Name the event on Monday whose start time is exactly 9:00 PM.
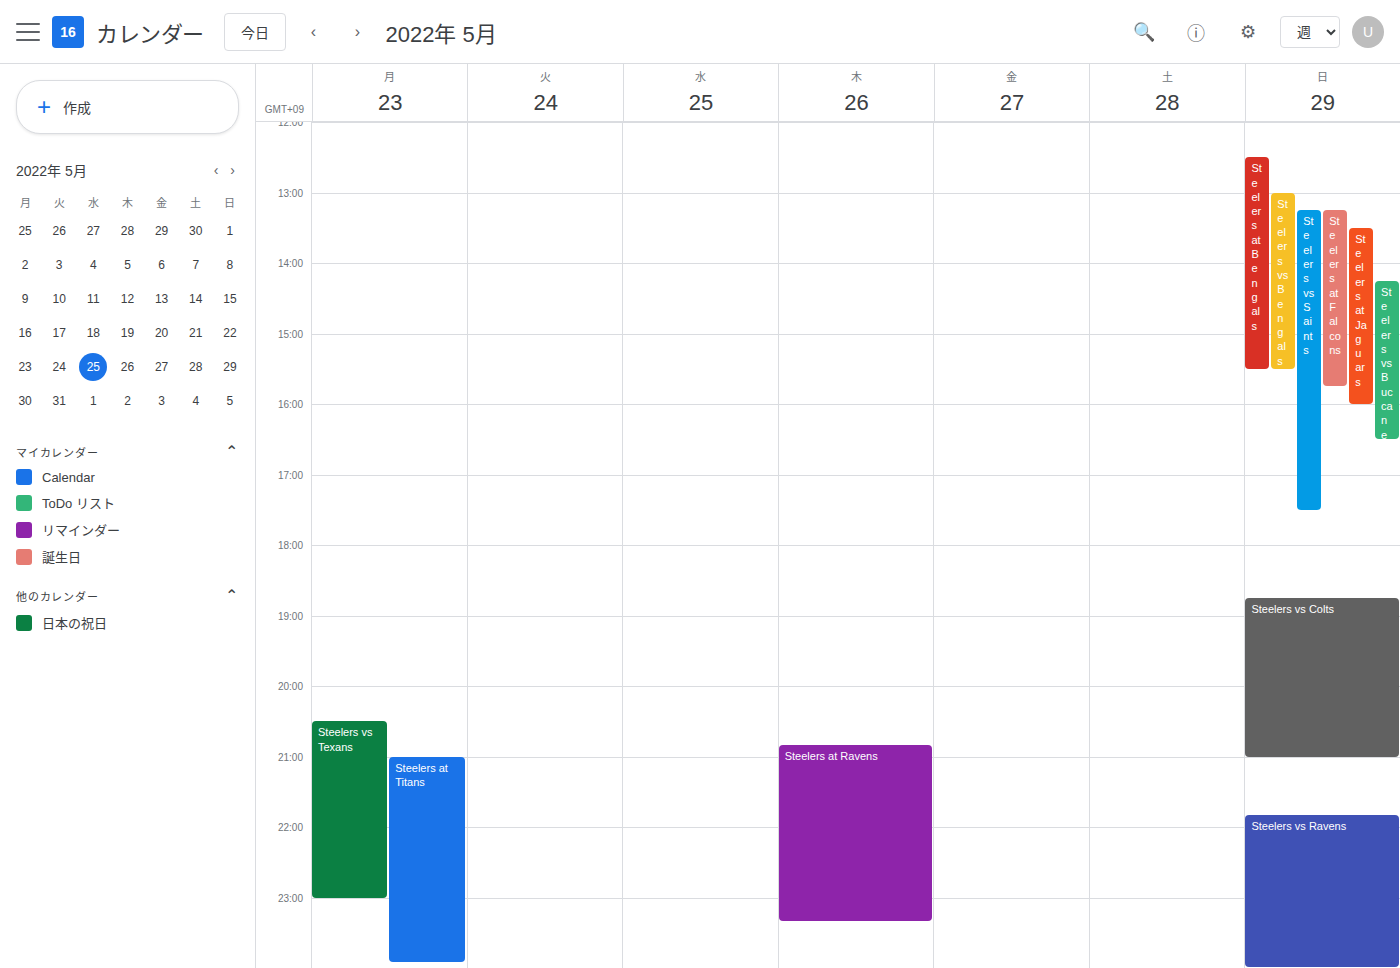
"Steelers at Titans"